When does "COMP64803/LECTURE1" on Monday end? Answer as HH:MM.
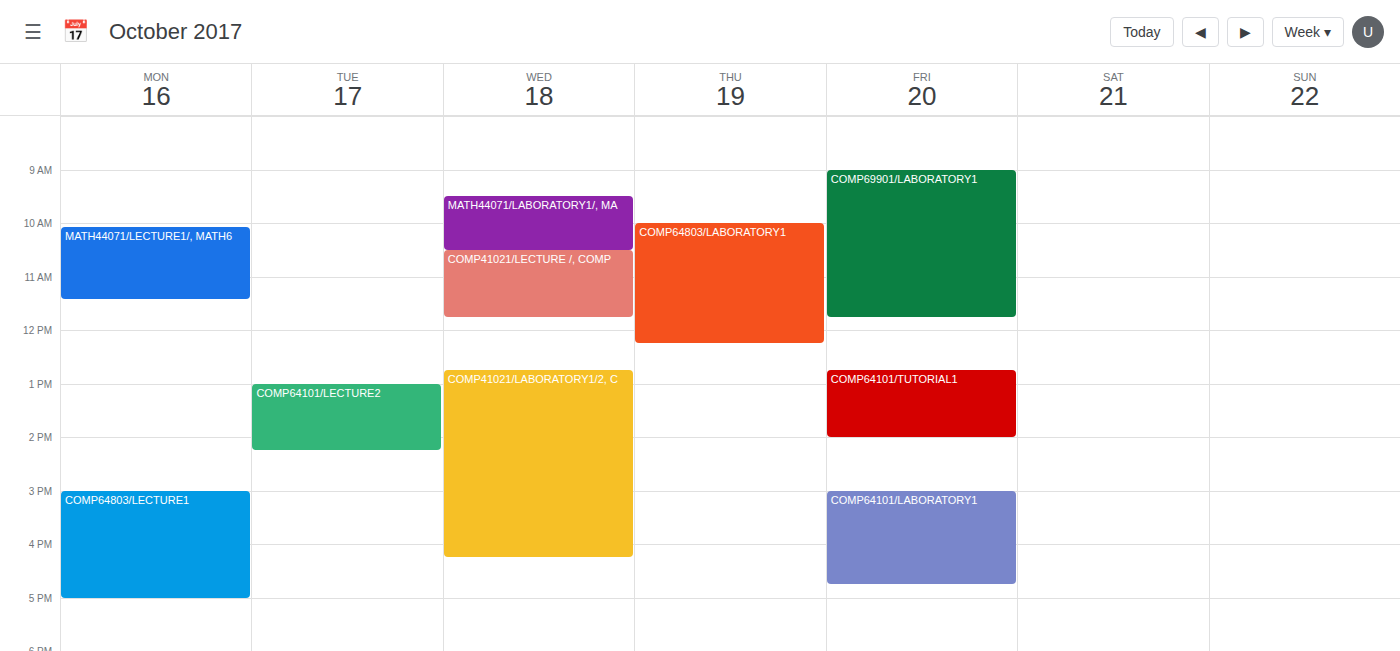
17:00